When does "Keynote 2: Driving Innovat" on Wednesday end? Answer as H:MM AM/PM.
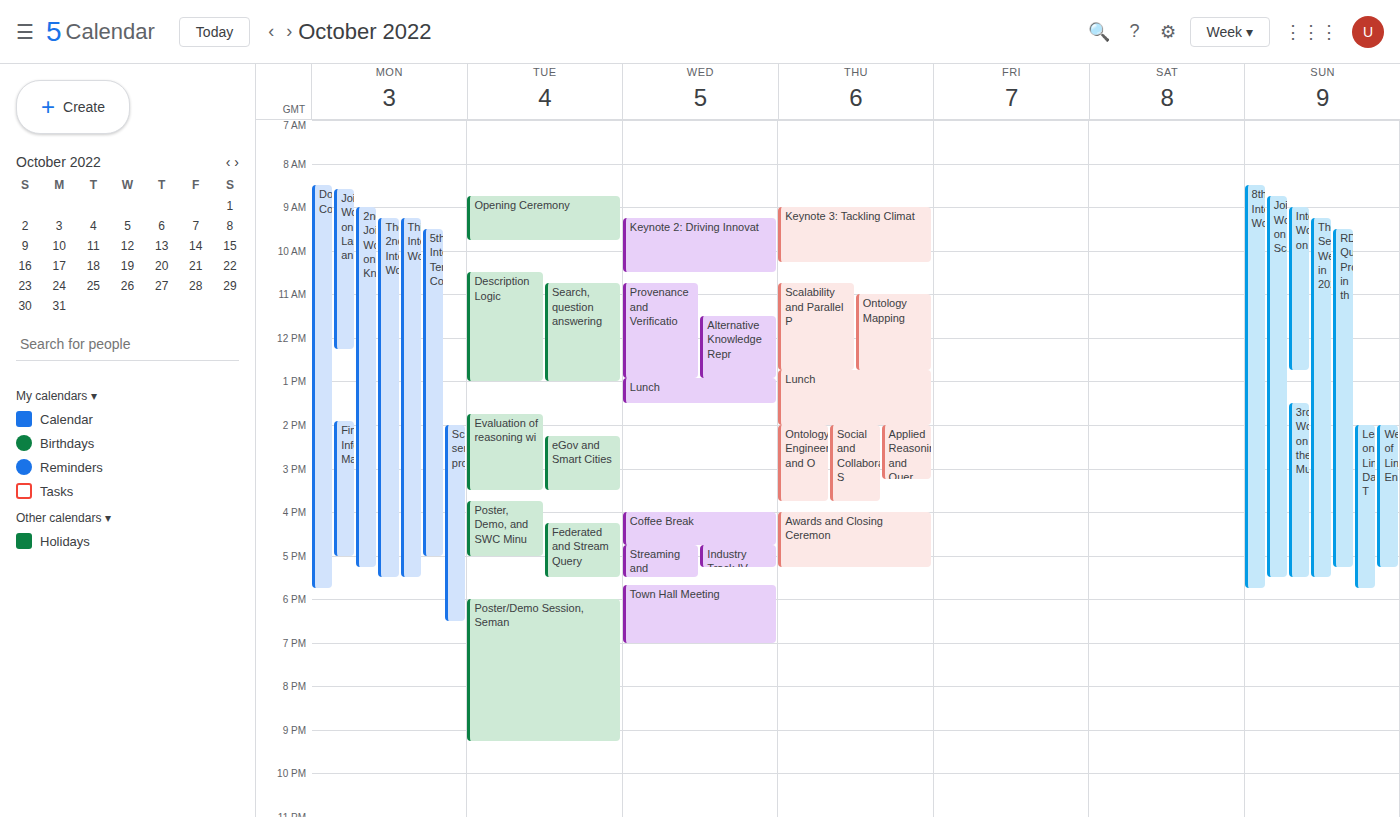
10:30 AM